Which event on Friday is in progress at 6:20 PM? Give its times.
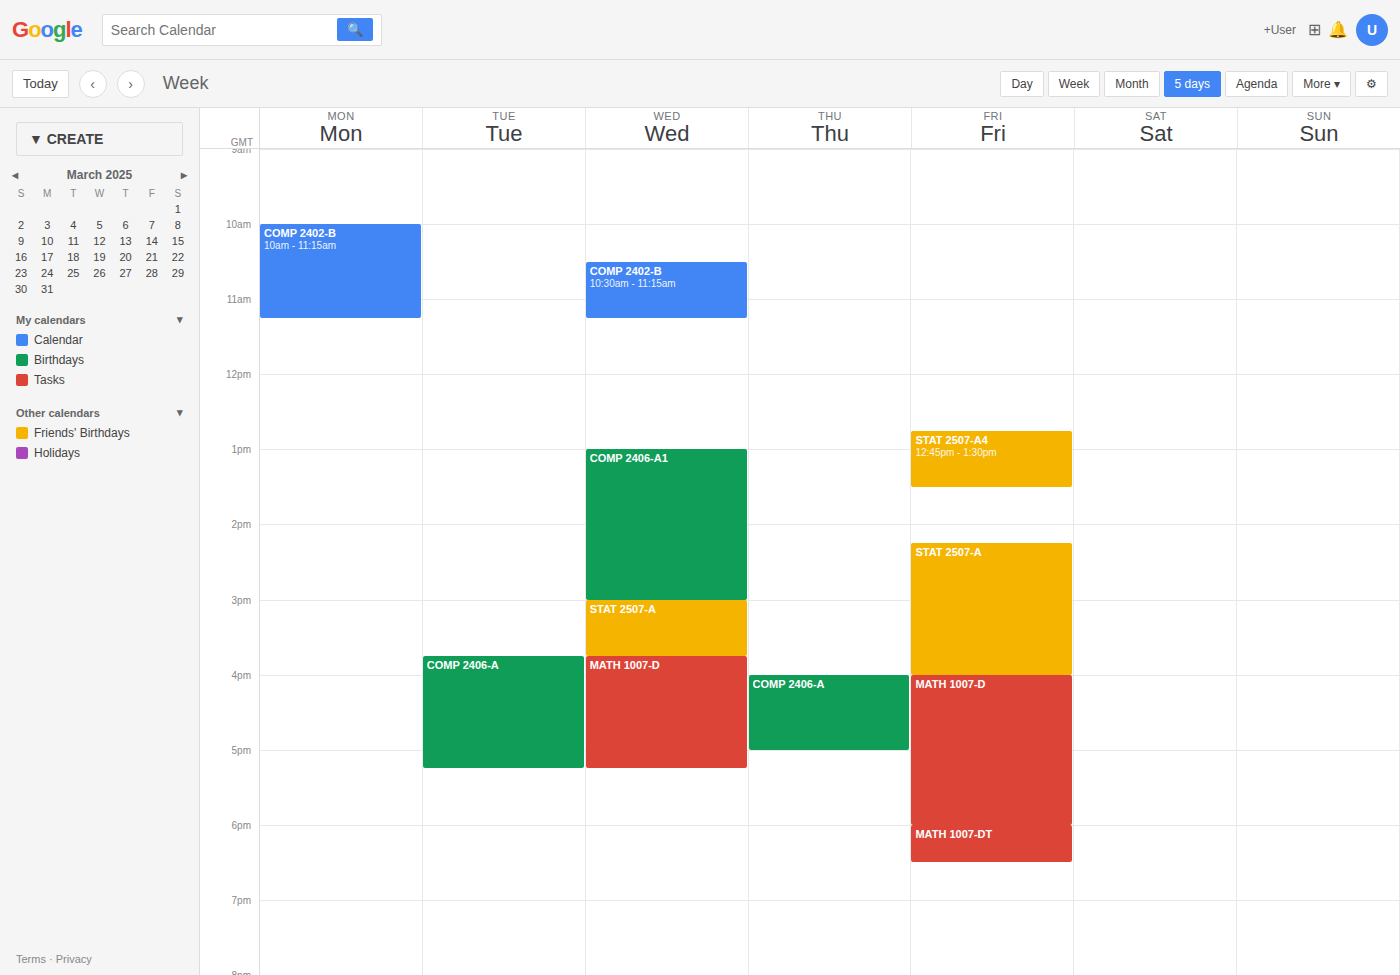
"MATH 1007-DT", 6:00 PM to 6:30 PM